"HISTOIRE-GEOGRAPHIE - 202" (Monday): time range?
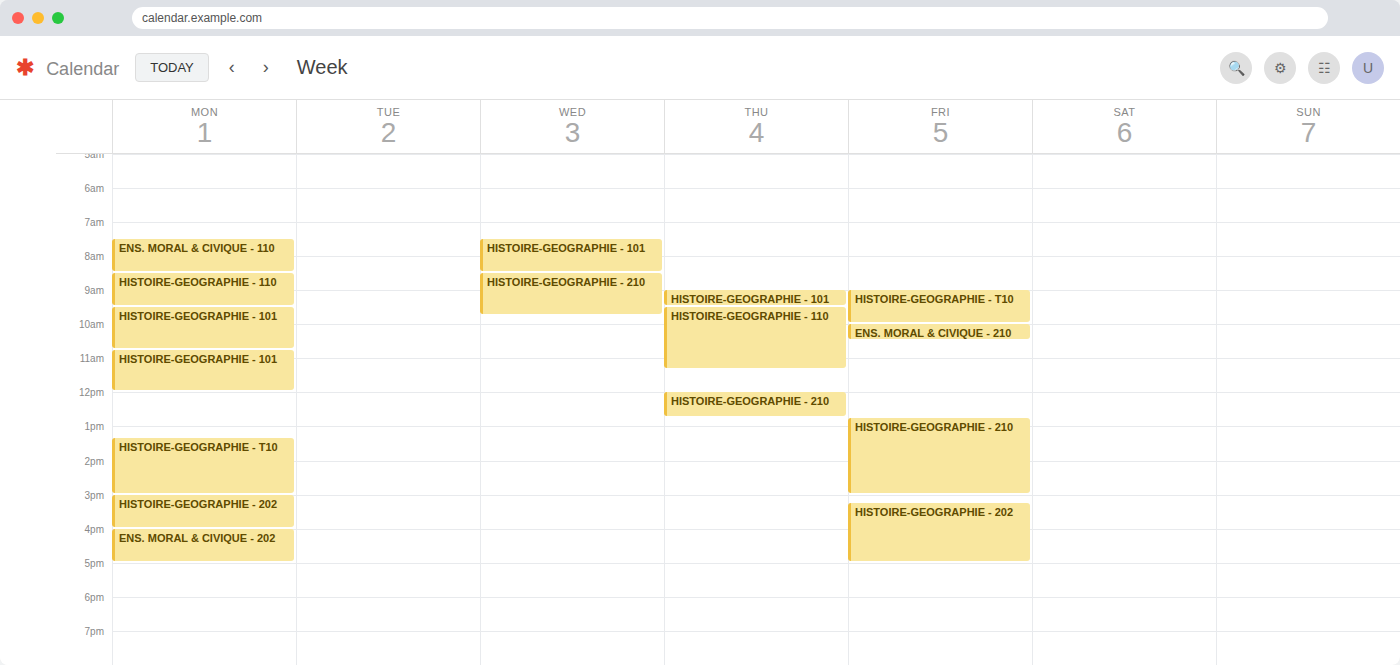
3:00 PM to 4:00 PM